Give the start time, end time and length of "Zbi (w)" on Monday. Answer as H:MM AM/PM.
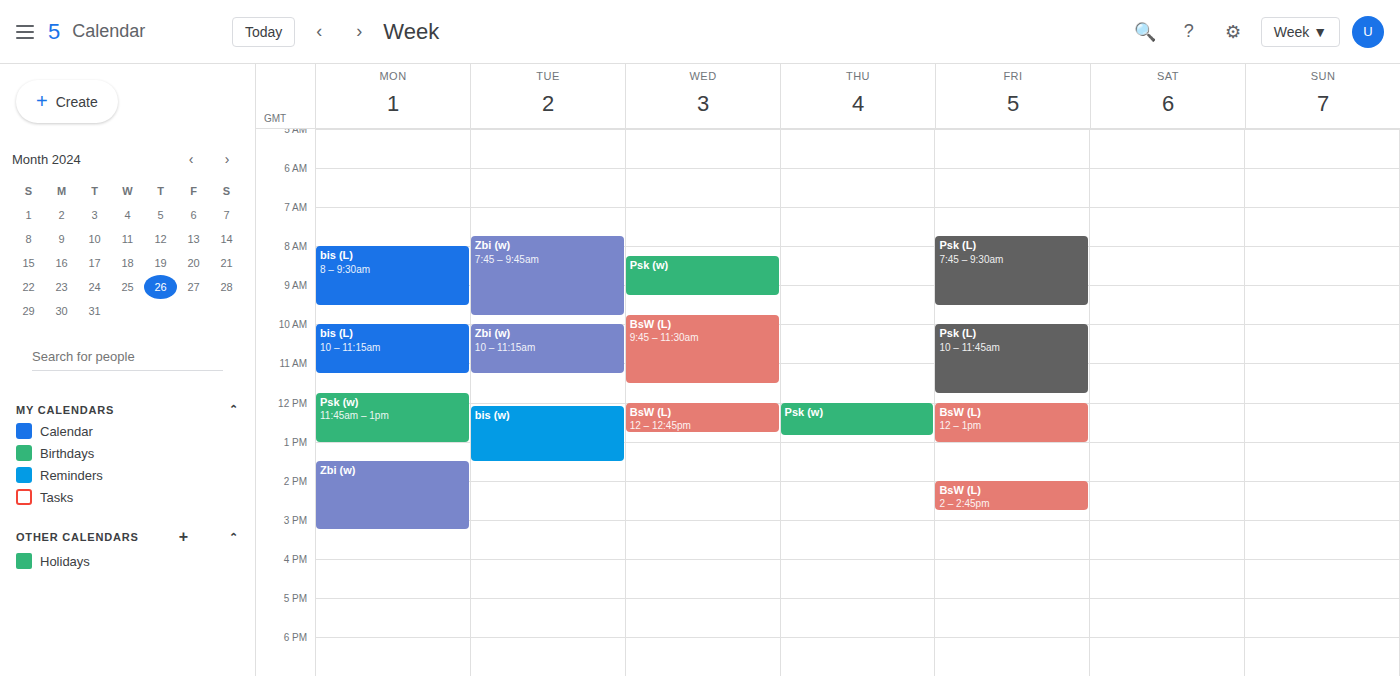
1:30 PM to 3:15 PM, 1 hour 45 minutes